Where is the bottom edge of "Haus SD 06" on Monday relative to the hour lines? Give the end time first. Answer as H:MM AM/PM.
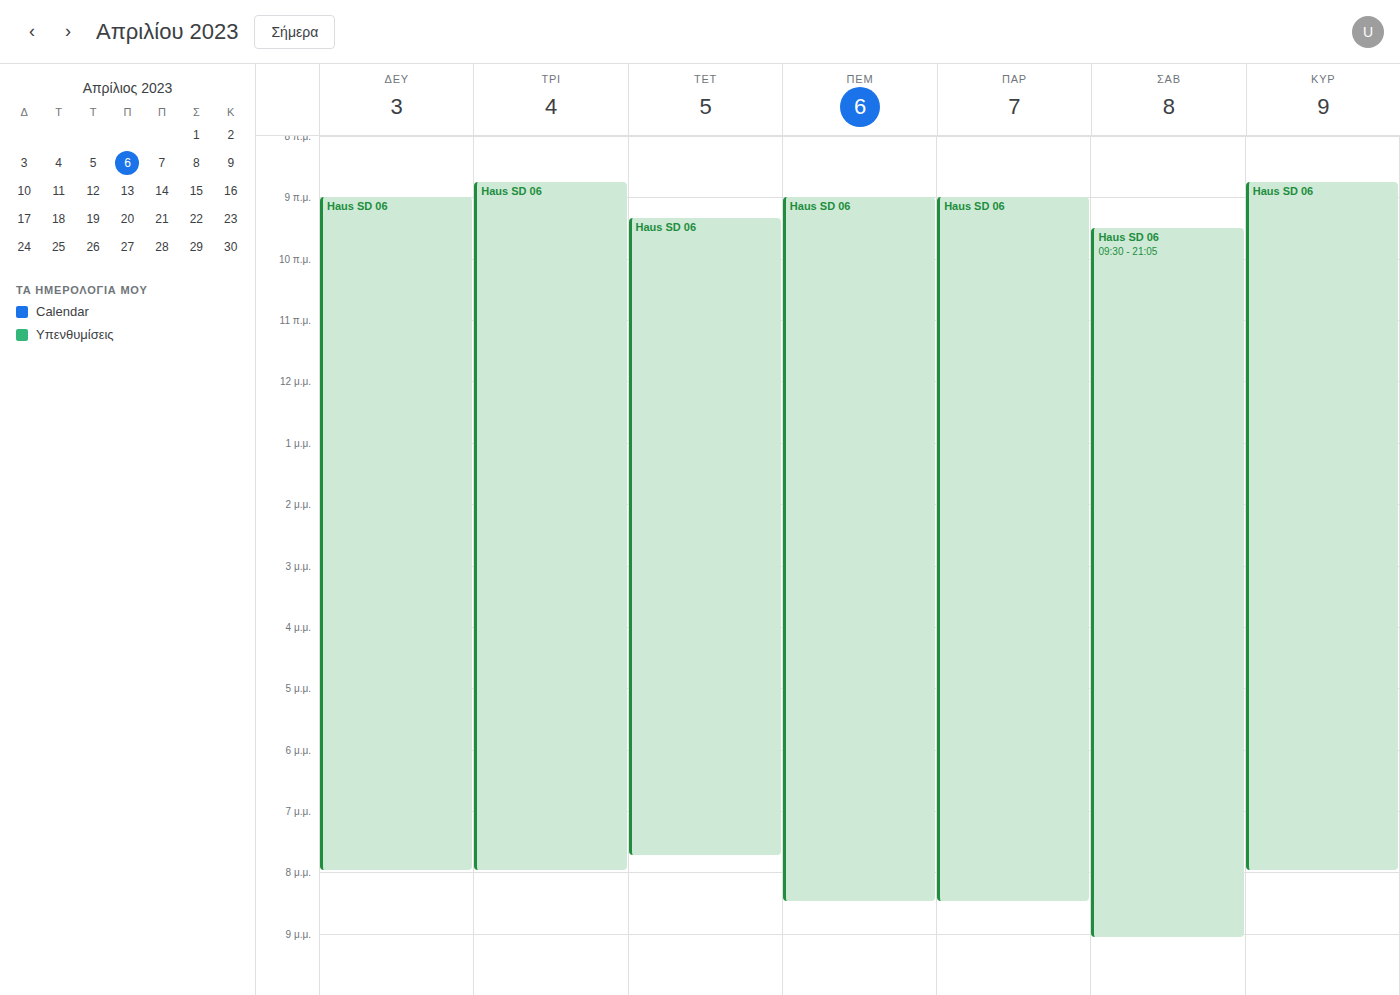
8:00 PM -- exactly on the 8 PM line.